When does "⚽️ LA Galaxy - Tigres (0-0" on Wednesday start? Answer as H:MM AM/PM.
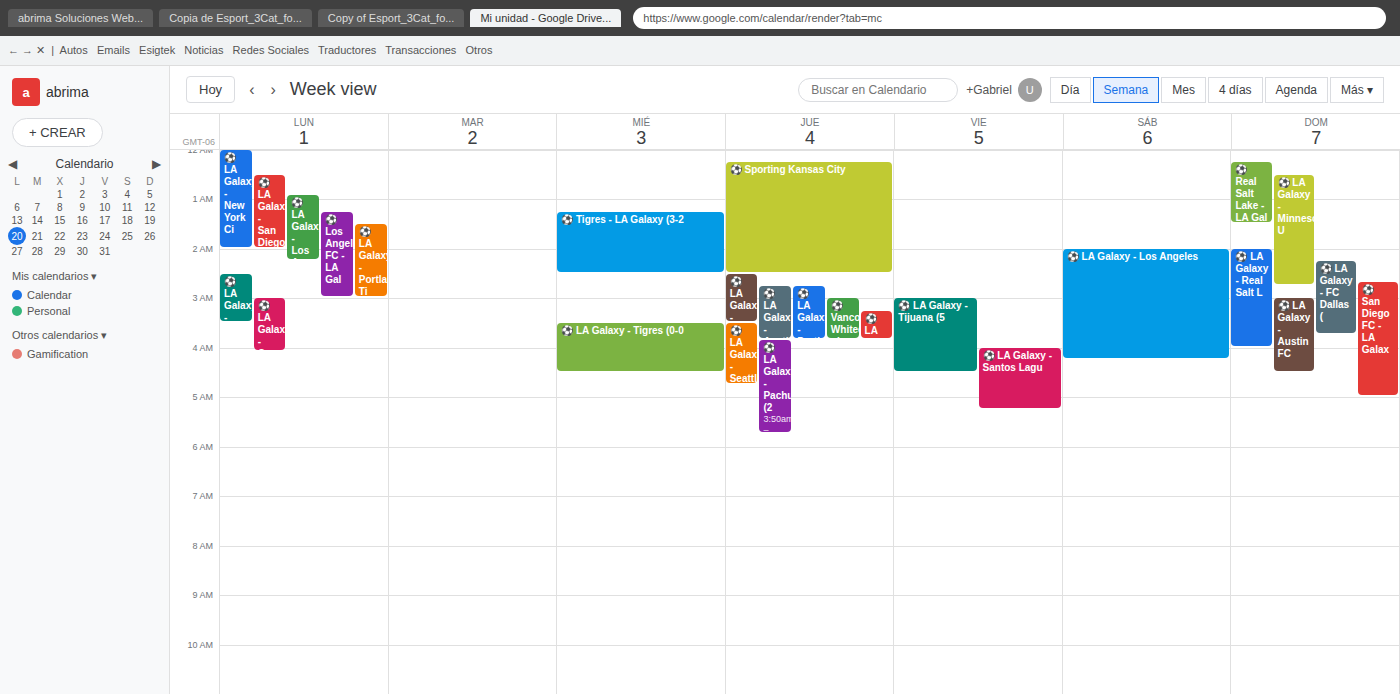
3:30 AM